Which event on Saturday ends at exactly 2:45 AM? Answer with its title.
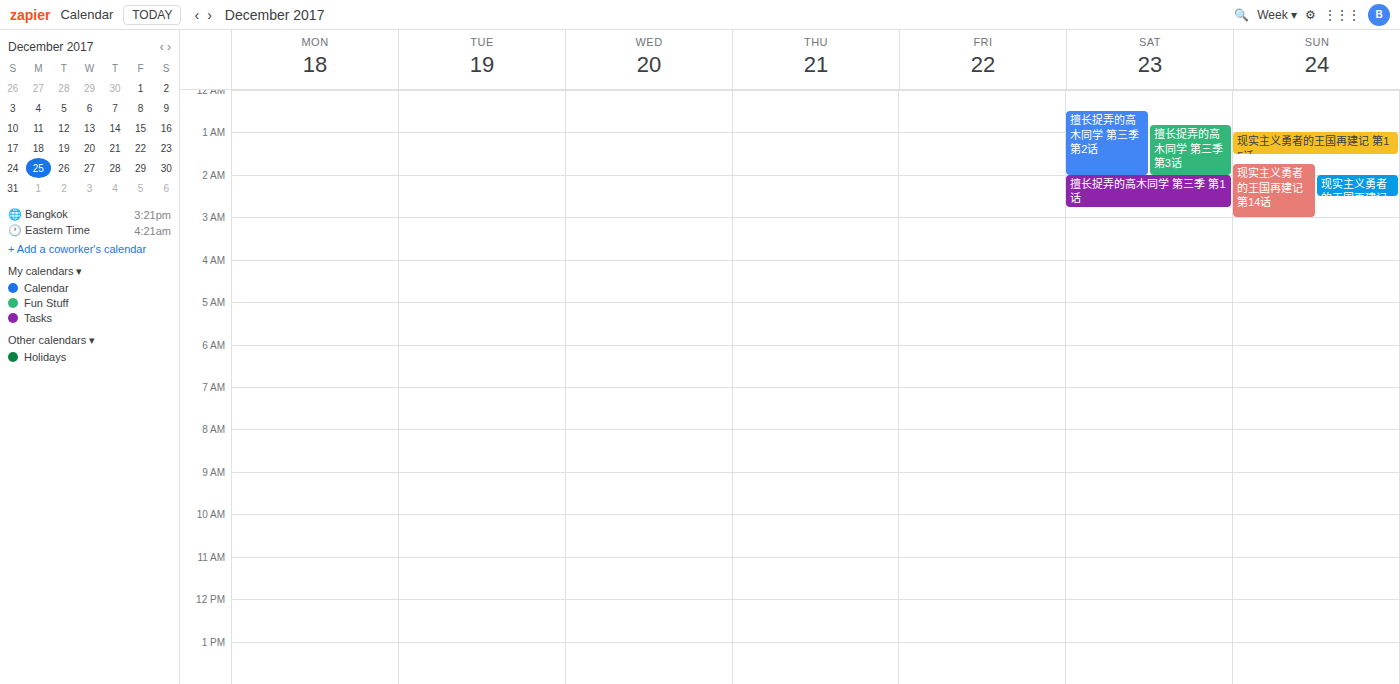
"擅长捉弄的高木同学 第三季 第1话"